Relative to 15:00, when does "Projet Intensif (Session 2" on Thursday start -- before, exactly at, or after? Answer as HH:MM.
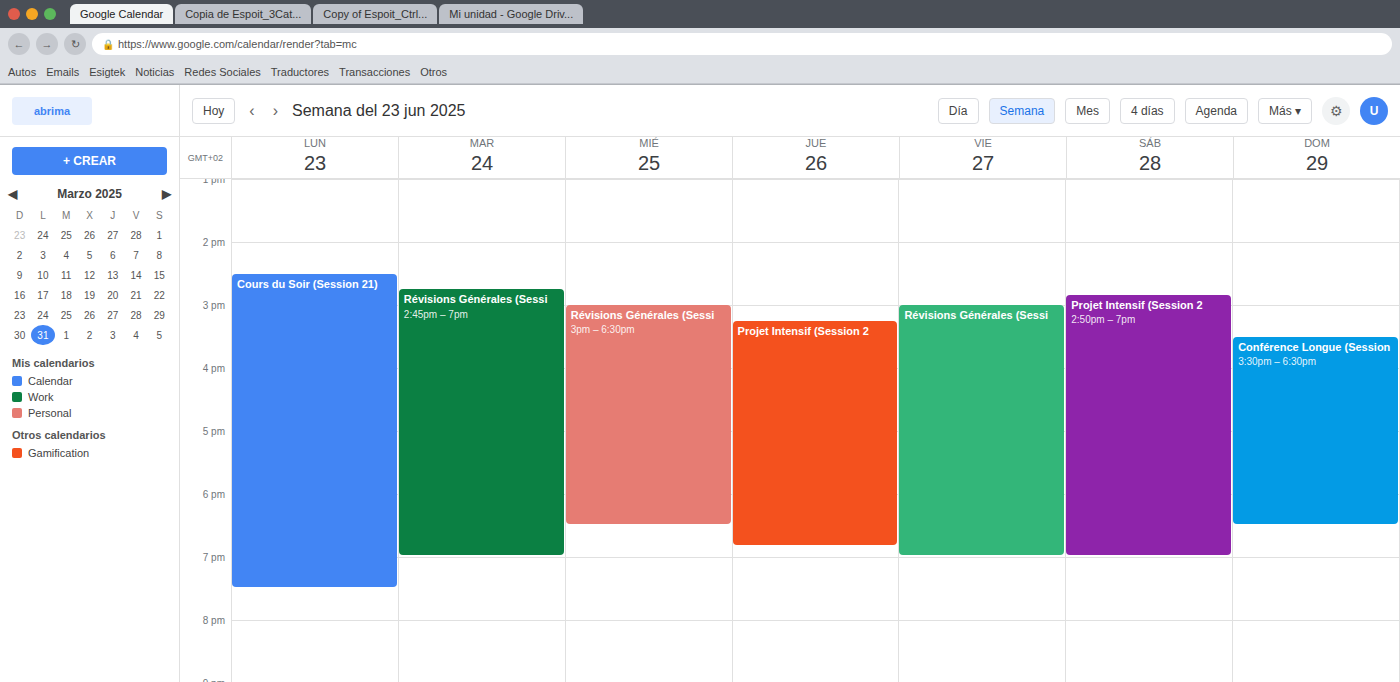
15:15 -- after 15:00, 15 minutes below the 15:00 line.